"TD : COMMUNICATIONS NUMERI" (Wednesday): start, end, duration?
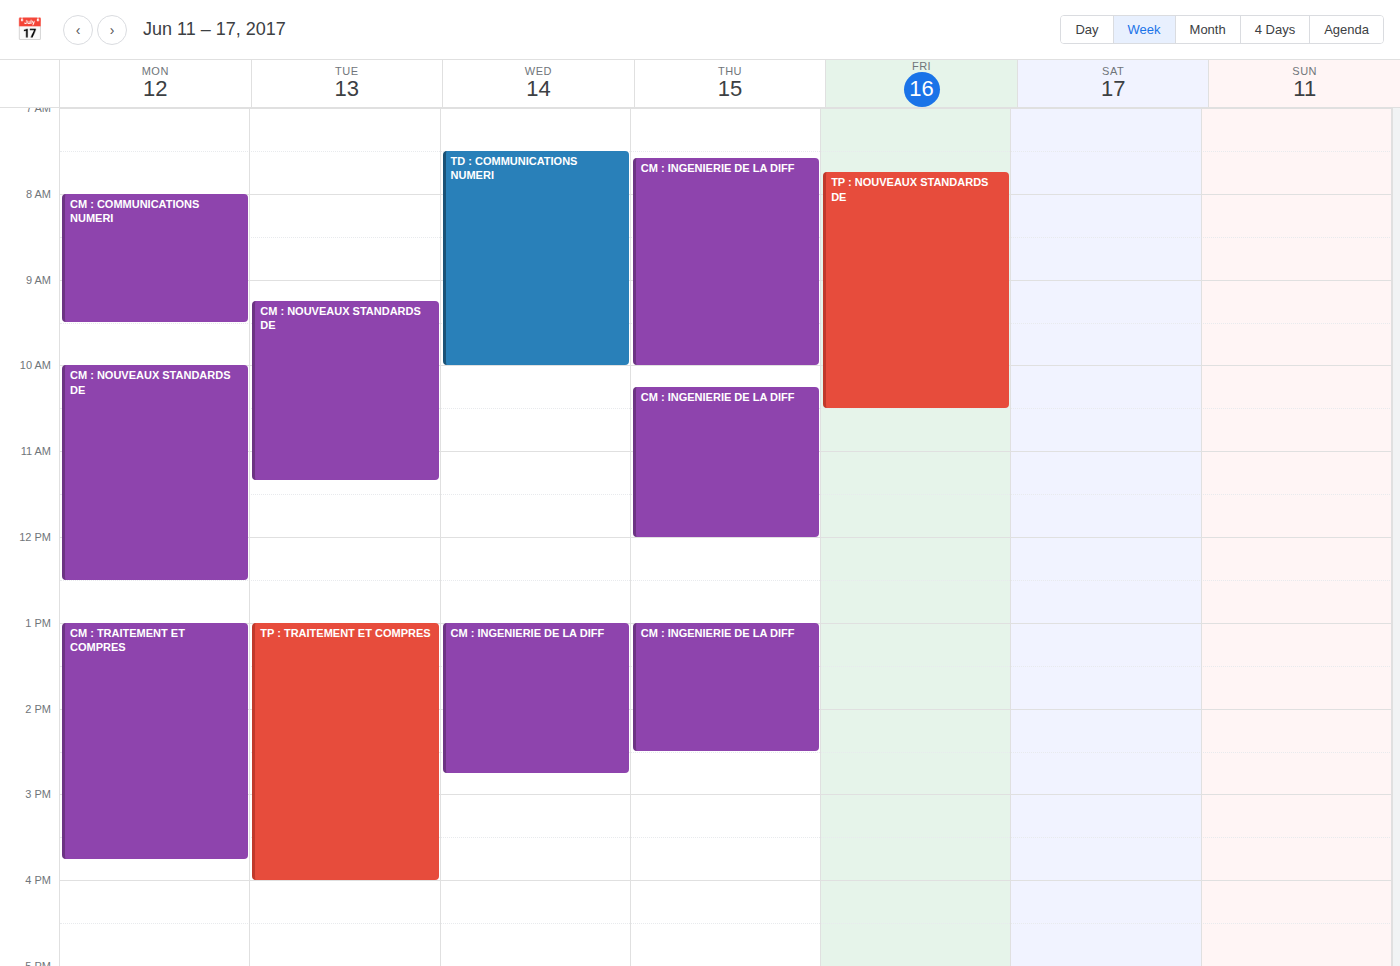
7:30 AM to 10:00 AM, 2 hours 30 minutes